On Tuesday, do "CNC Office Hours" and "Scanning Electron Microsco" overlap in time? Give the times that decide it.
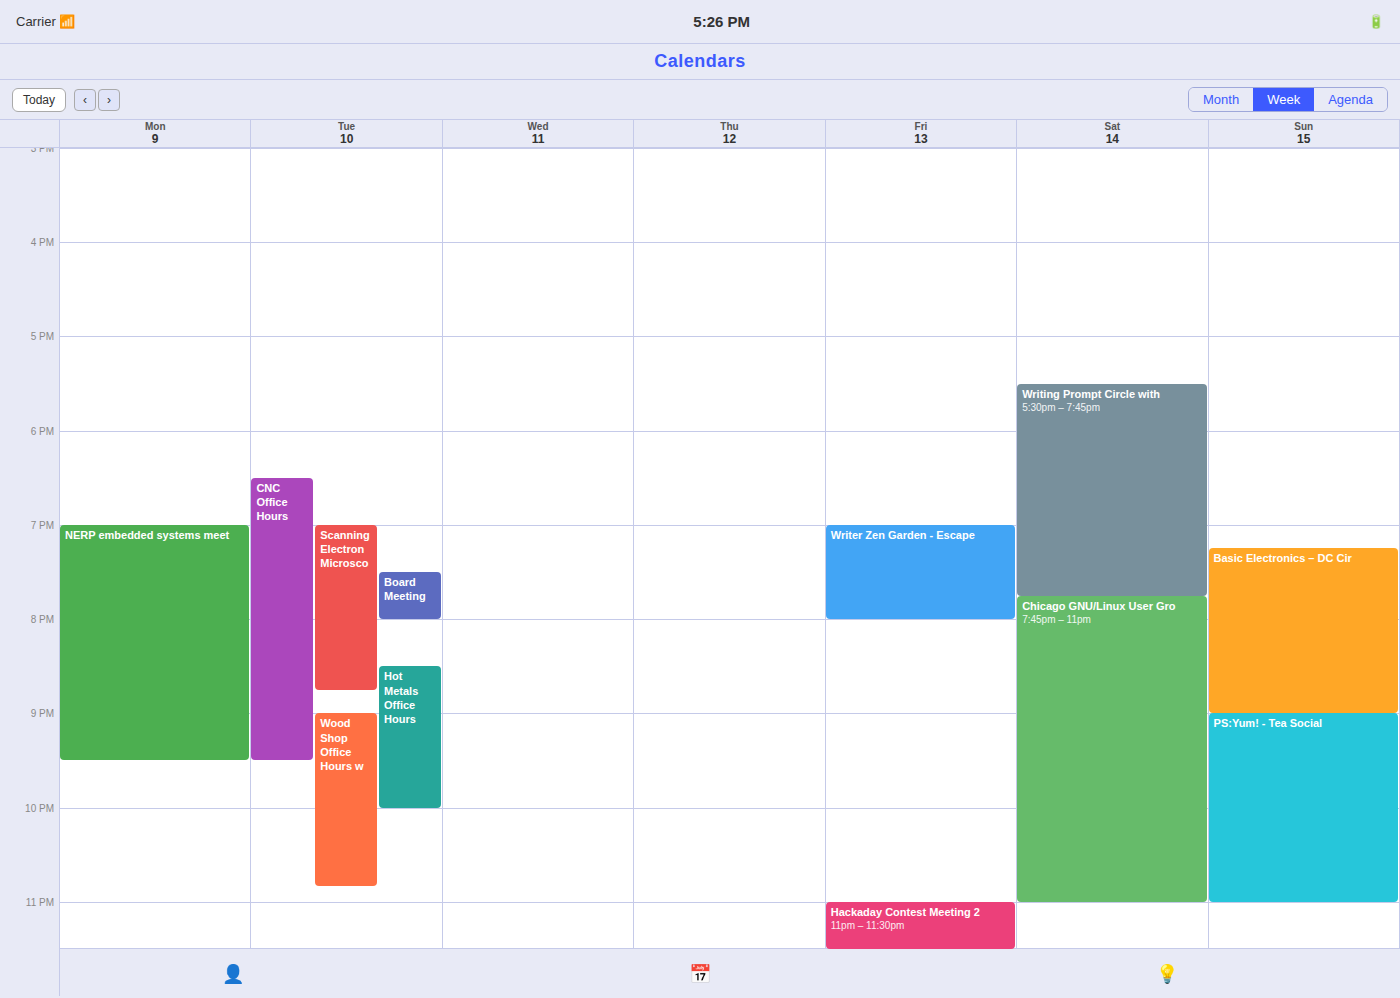
"Scanning Electron Microsco" runs 7:00 PM to 8:45 PM, inside "CNC Office Hours" -- they overlap.